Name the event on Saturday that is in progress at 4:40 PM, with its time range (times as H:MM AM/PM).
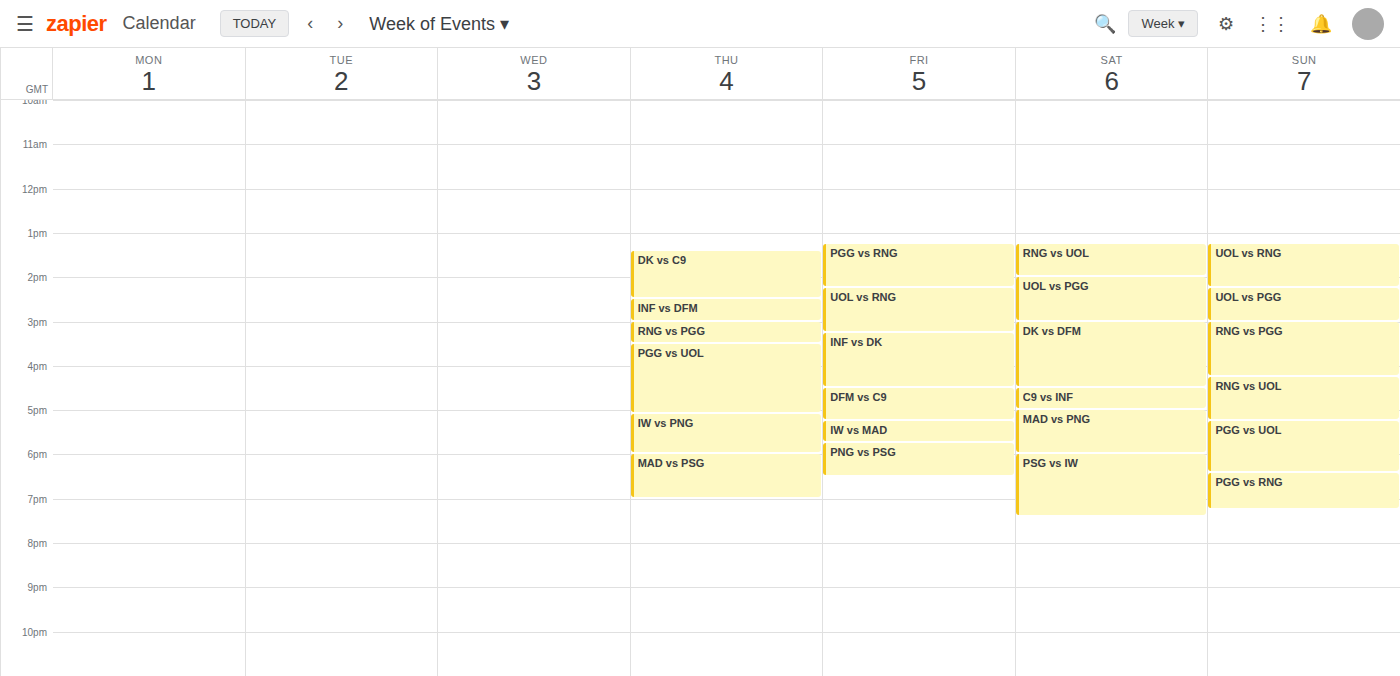
"C9 vs INF", 4:30 PM to 5:00 PM